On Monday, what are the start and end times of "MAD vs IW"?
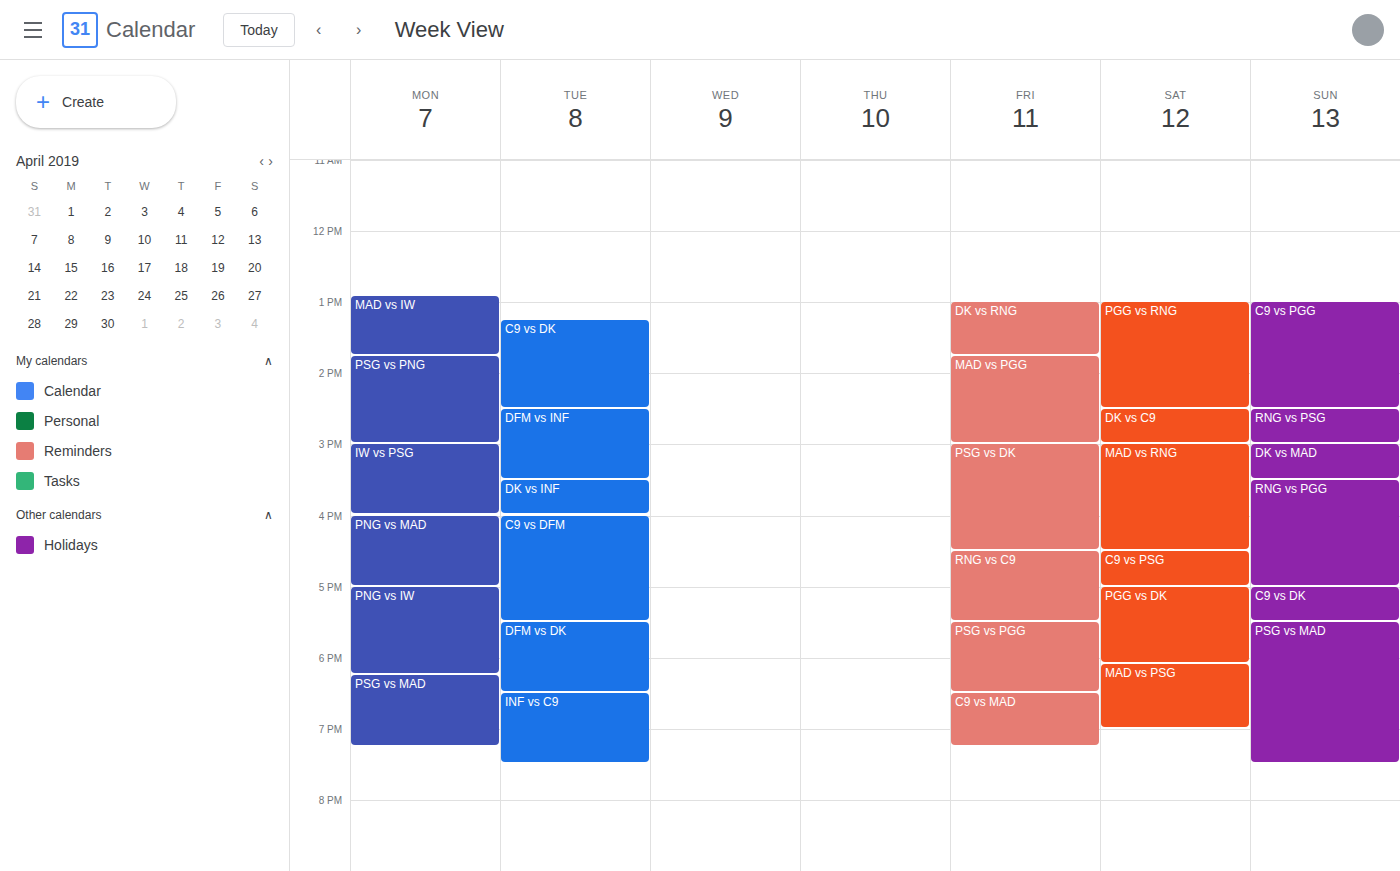
12:55 PM to 1:45 PM